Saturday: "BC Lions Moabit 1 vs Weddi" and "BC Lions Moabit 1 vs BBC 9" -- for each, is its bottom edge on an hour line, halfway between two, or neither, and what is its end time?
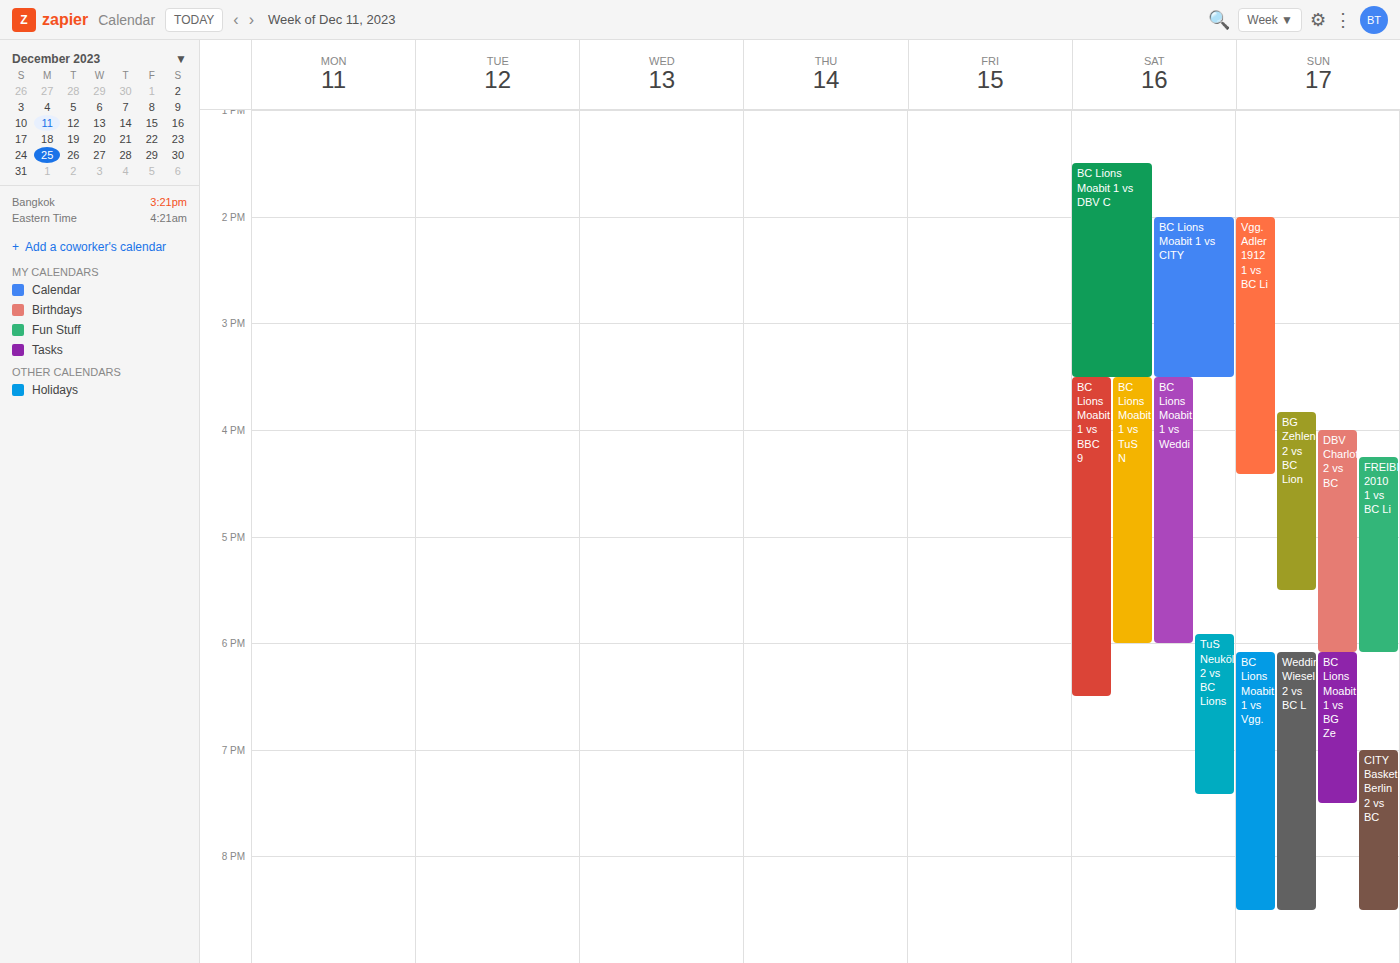
"BC Lions Moabit 1 vs Weddi": 6:00 PM, exactly on the 6 PM line. "BC Lions Moabit 1 vs BBC 9": 6:30 PM, halfway between the 6 PM and 7 PM lines.